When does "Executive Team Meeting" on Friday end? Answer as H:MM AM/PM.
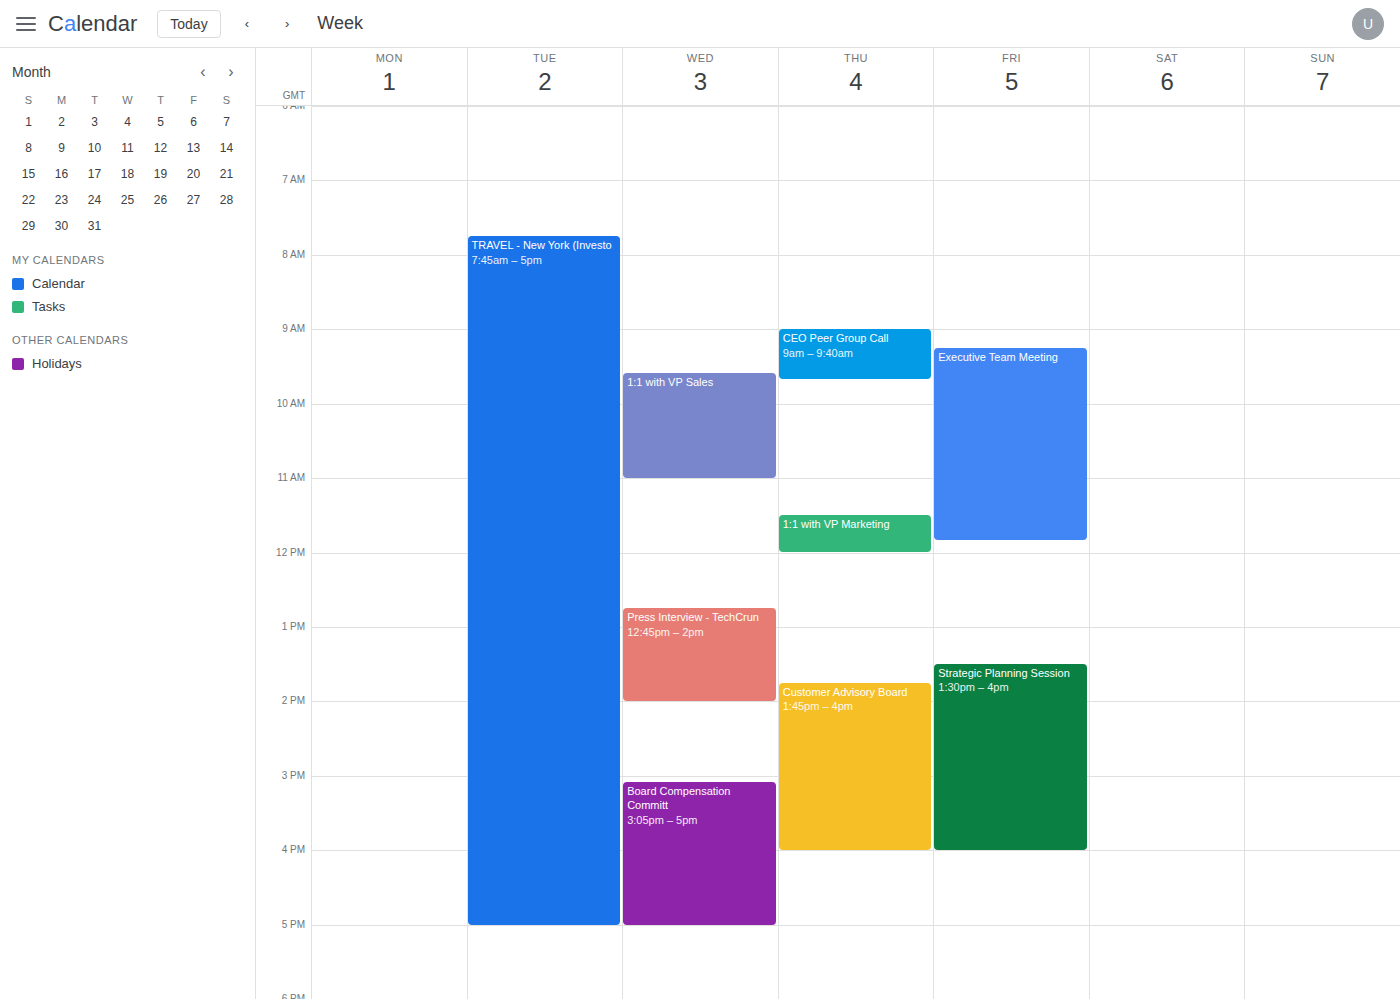
11:50 AM